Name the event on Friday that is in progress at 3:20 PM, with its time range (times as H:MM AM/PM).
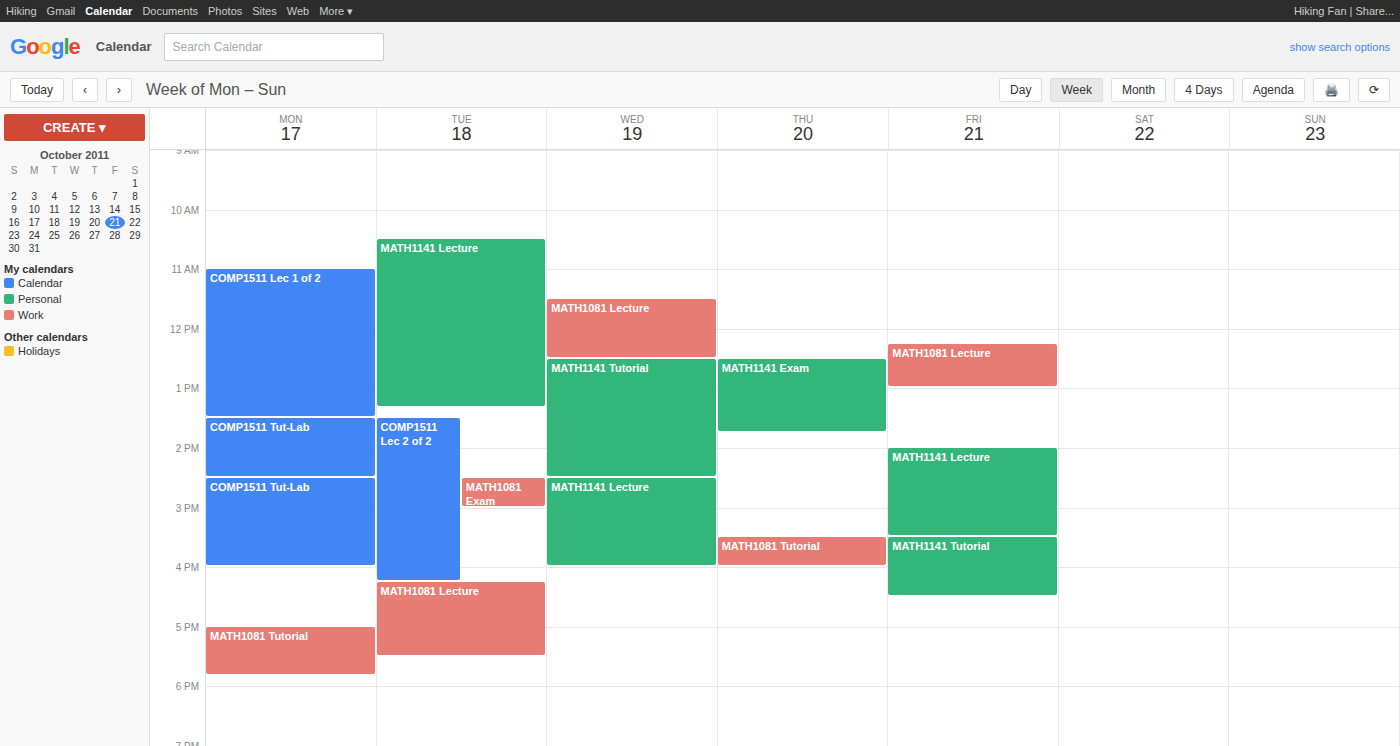
"MATH1141 Lecture", 2:00 PM to 3:30 PM